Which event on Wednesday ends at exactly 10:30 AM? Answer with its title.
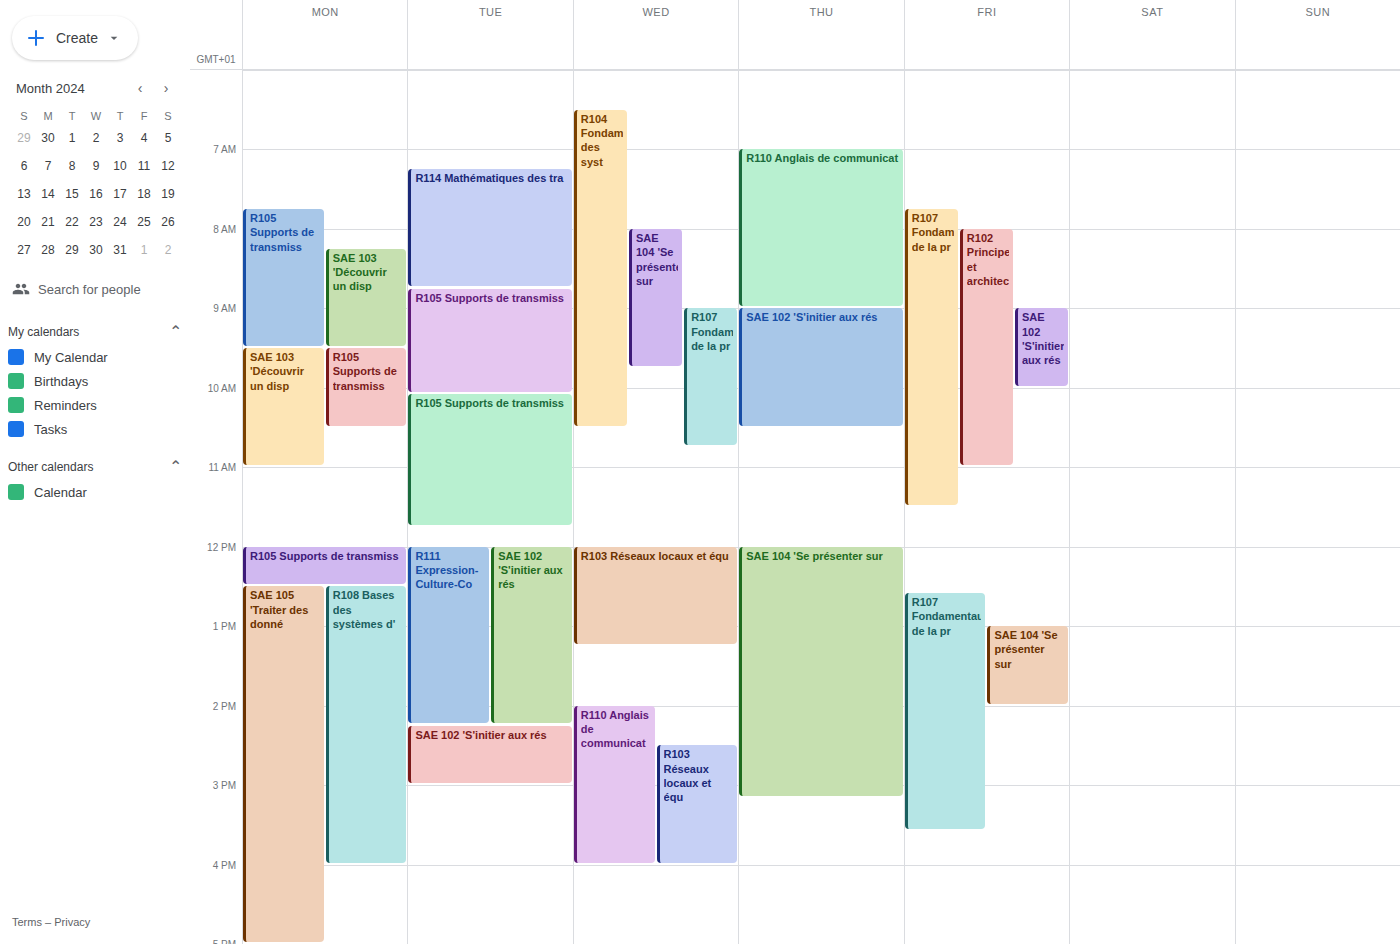
"R104 Fondamentaux des syst"